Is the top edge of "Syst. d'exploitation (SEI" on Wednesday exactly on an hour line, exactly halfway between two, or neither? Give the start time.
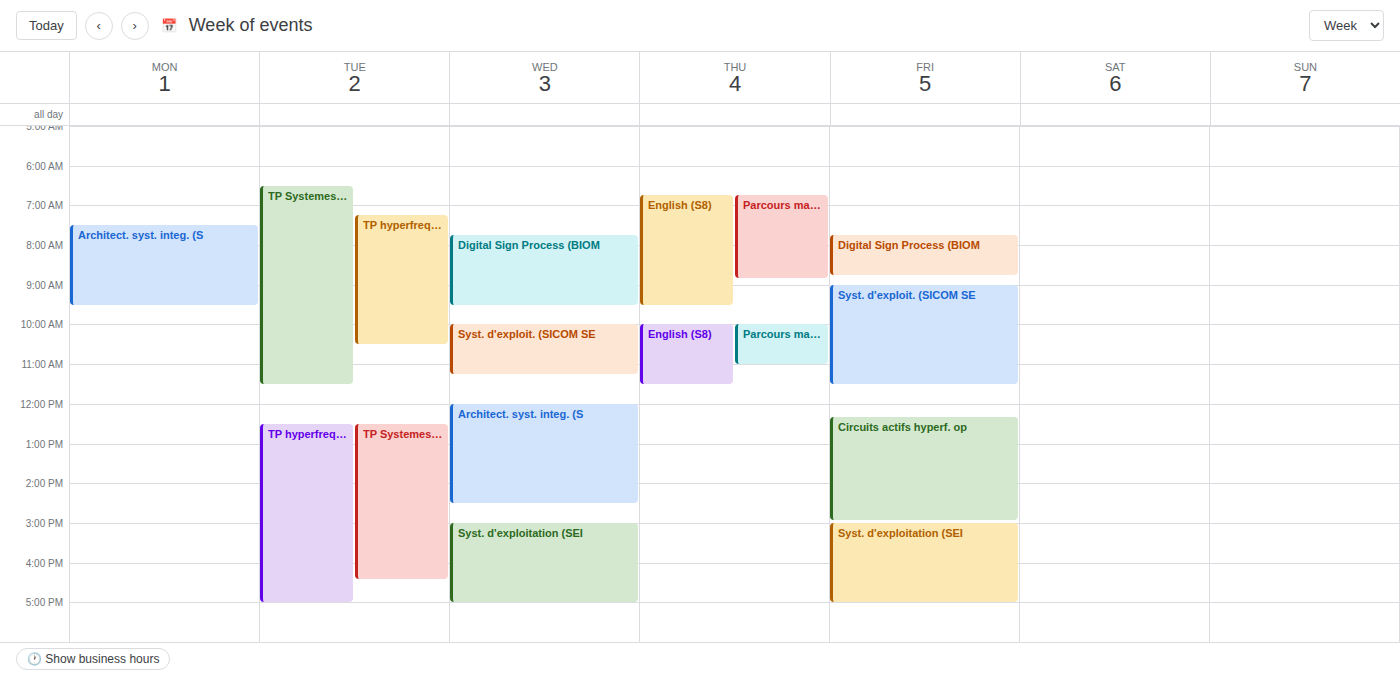
3:00 PM -- exactly on the 3 PM line.